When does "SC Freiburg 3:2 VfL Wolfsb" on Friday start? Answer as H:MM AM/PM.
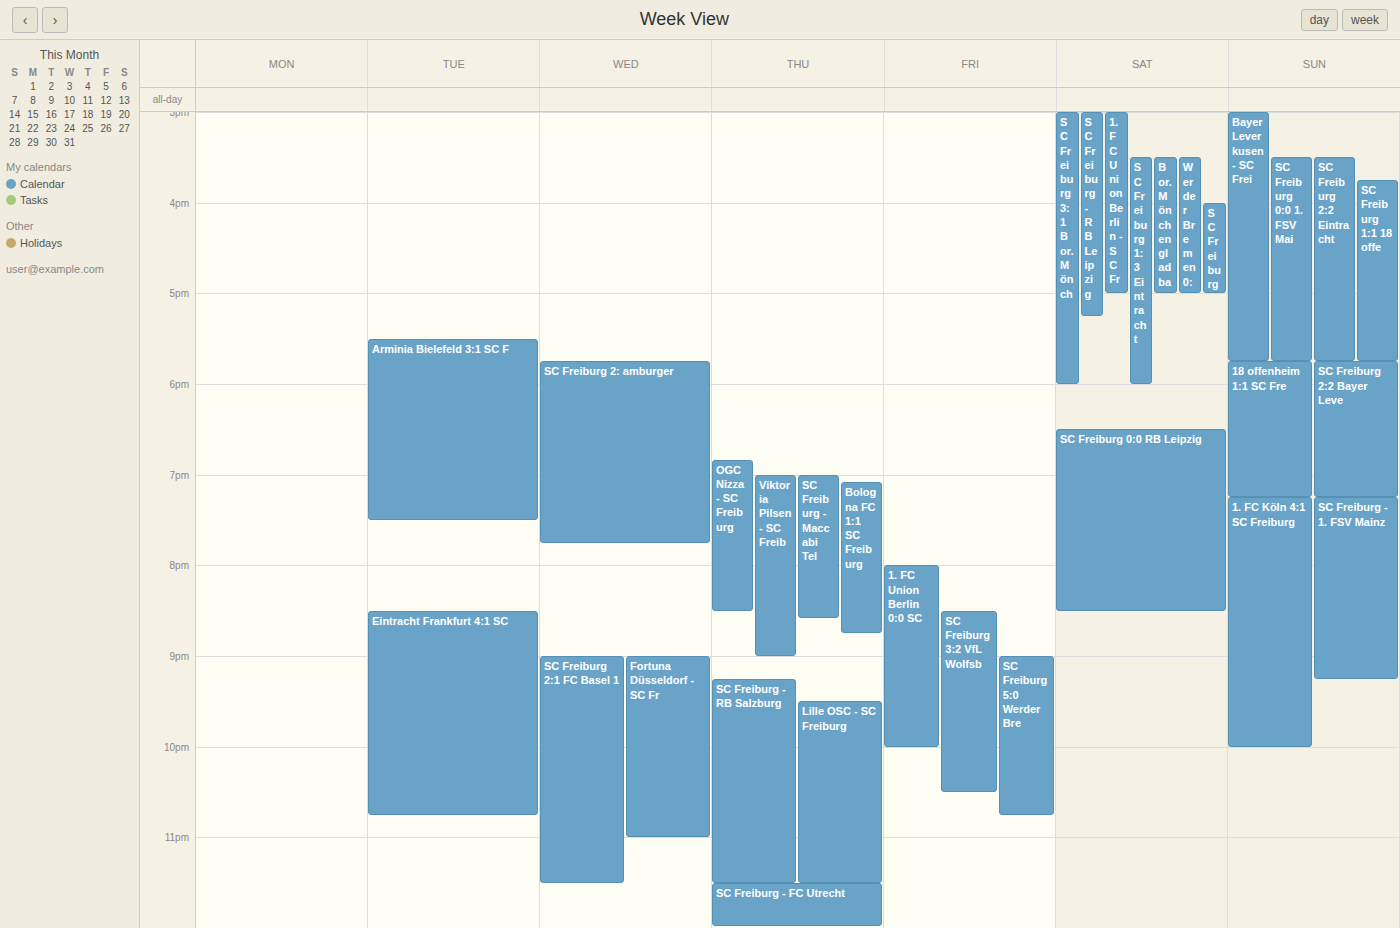
8:30 PM